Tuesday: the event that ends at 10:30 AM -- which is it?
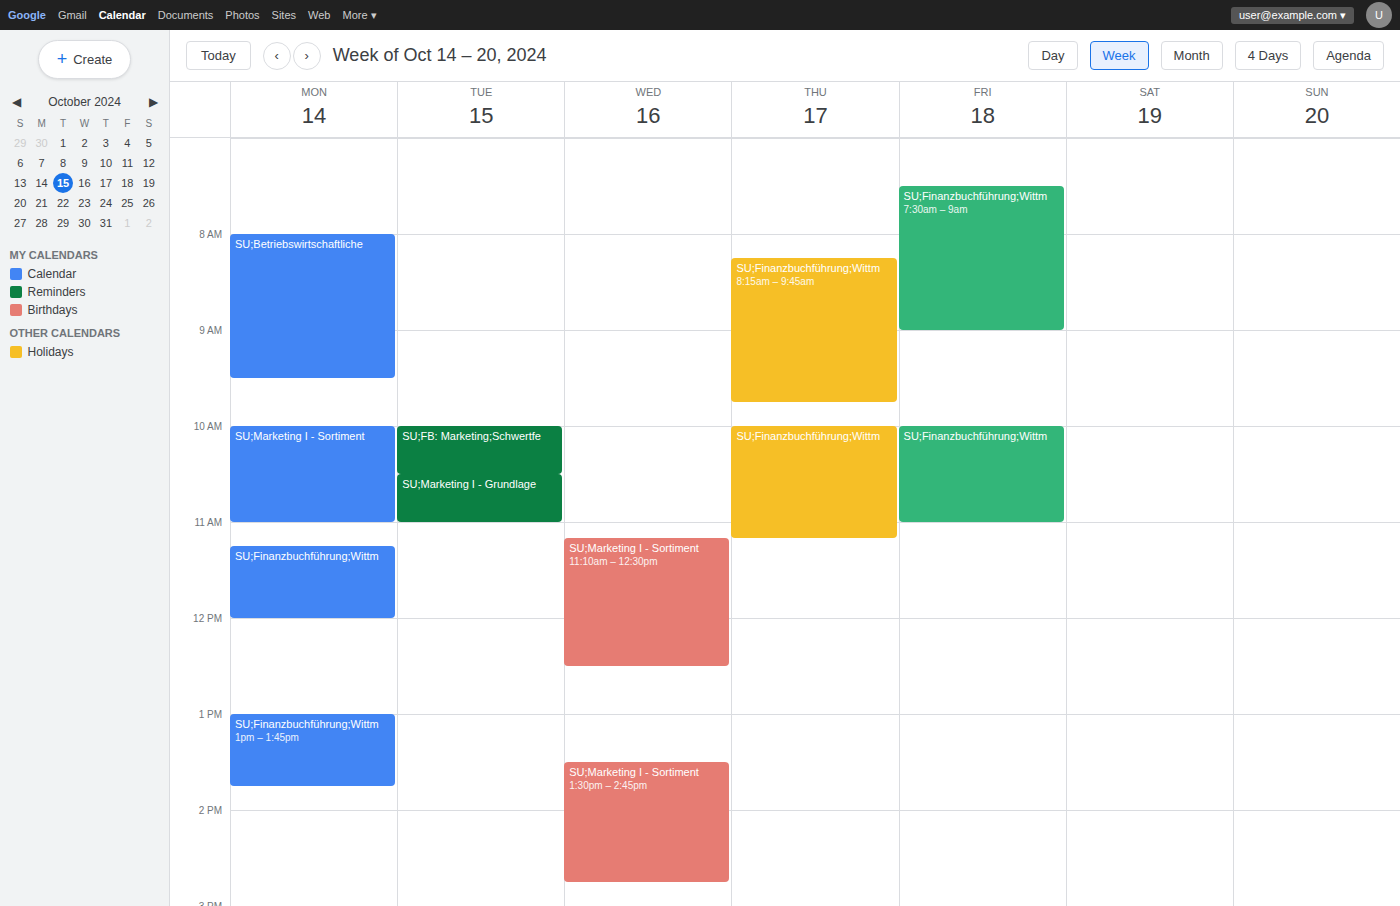
"SU;FB: Marketing;Schwertfe"